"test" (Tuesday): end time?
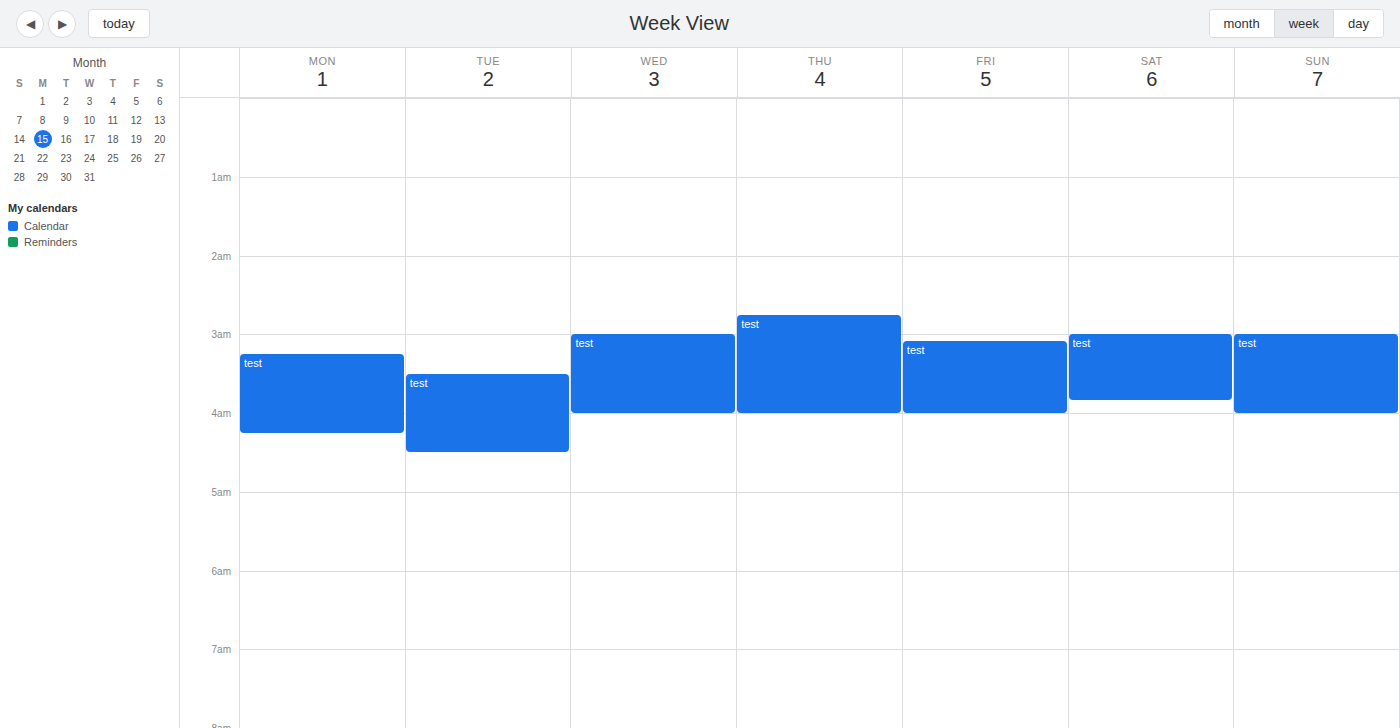
4:30 AM